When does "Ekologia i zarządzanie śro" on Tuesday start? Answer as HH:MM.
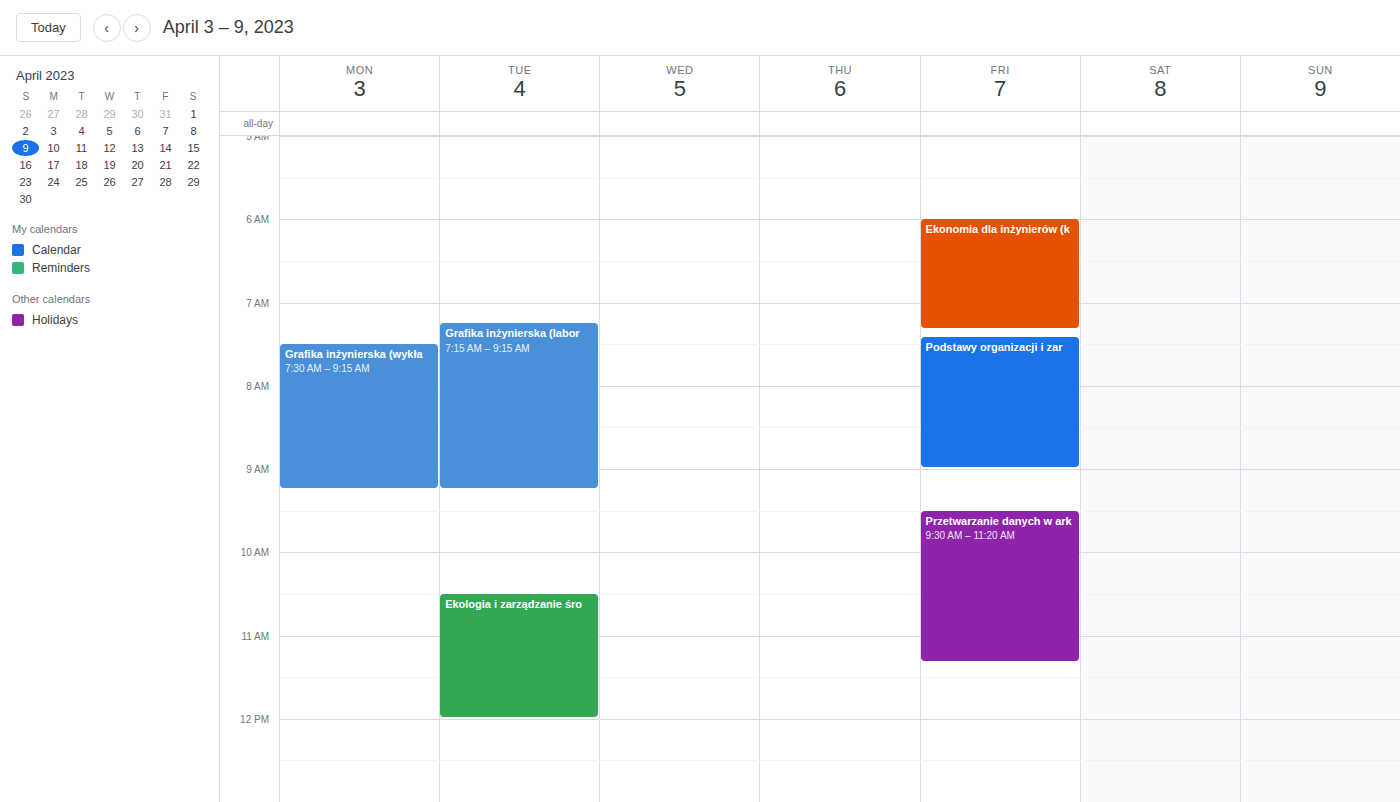
10:30